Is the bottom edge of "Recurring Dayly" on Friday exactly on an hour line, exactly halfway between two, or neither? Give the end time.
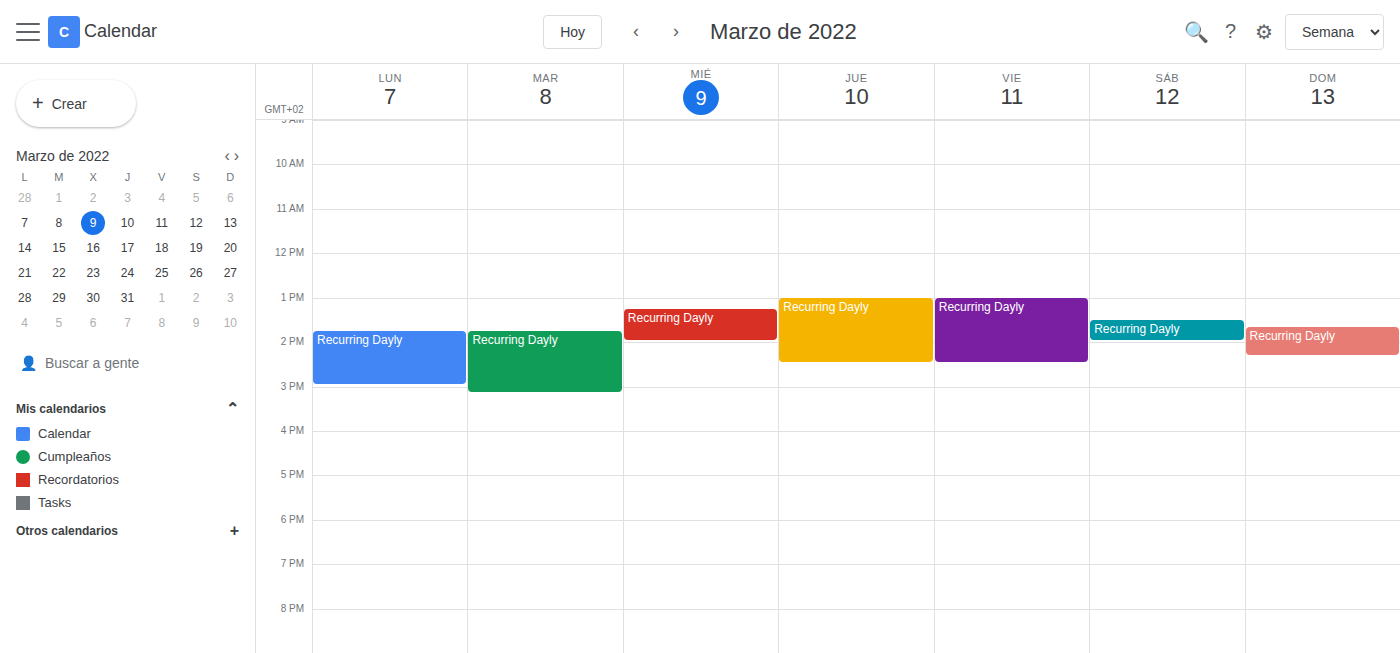
2:30 PM -- halfway between the 2 PM and 3 PM lines.